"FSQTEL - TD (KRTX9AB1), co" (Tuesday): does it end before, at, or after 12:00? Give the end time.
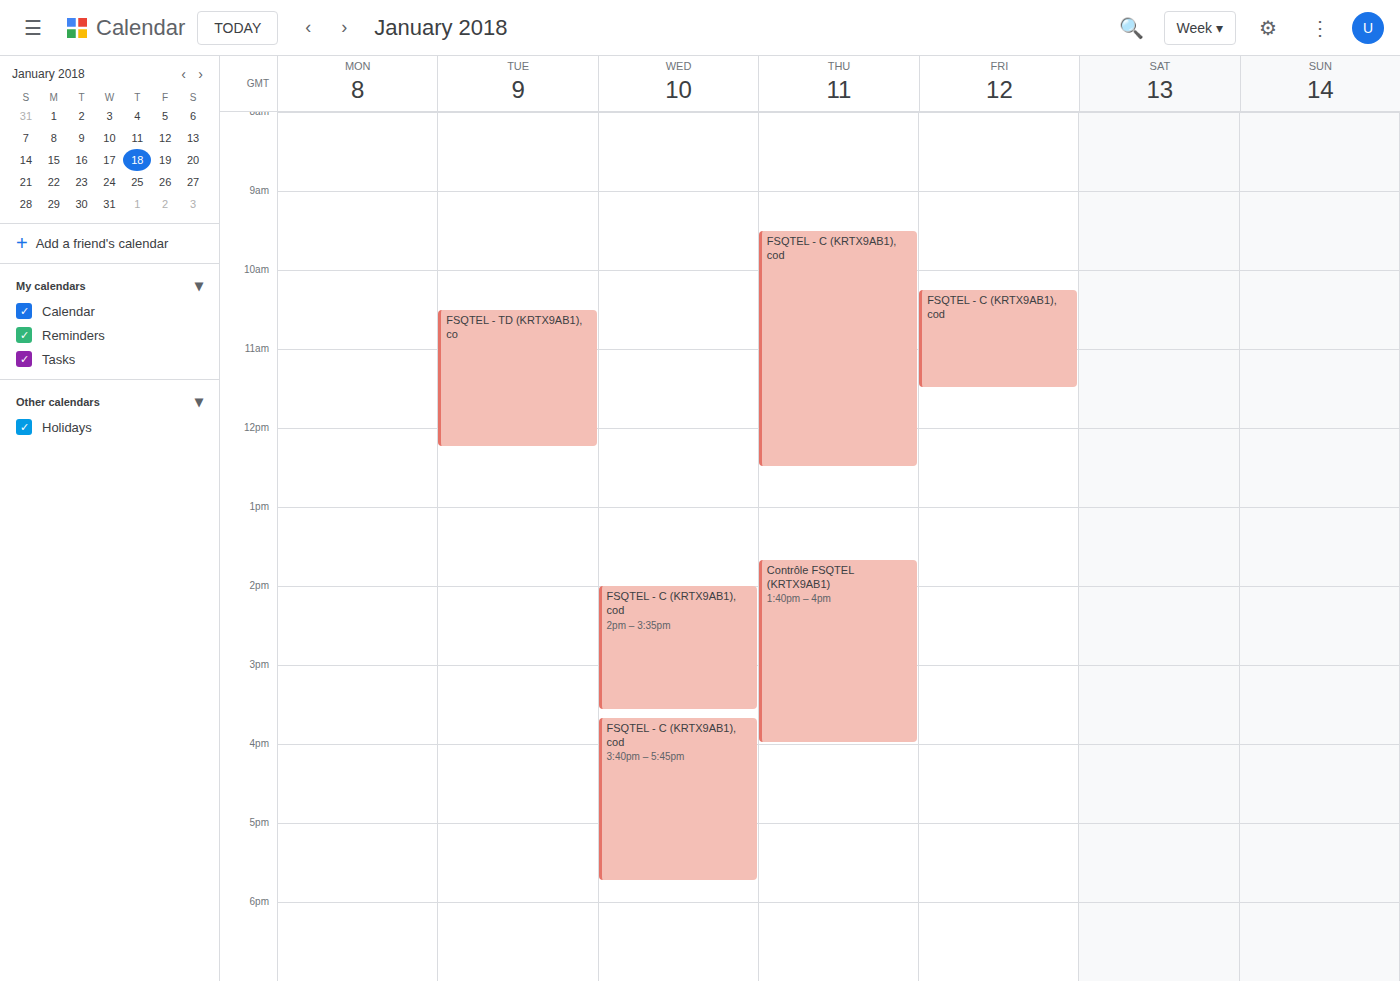
12:15 -- after 12:00, 15 minutes below the 12:00 line.